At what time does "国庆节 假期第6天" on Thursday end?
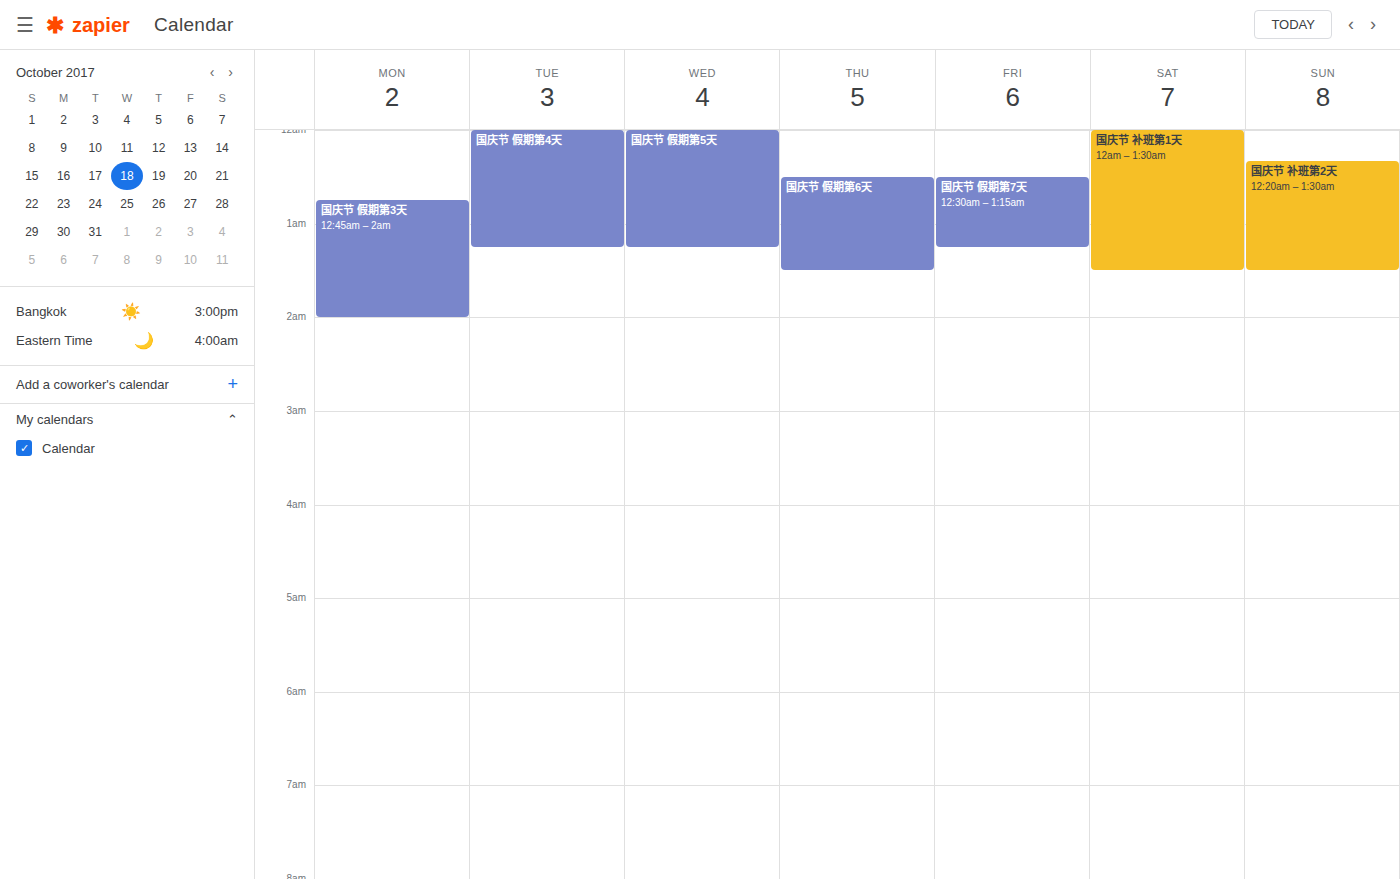
01:30